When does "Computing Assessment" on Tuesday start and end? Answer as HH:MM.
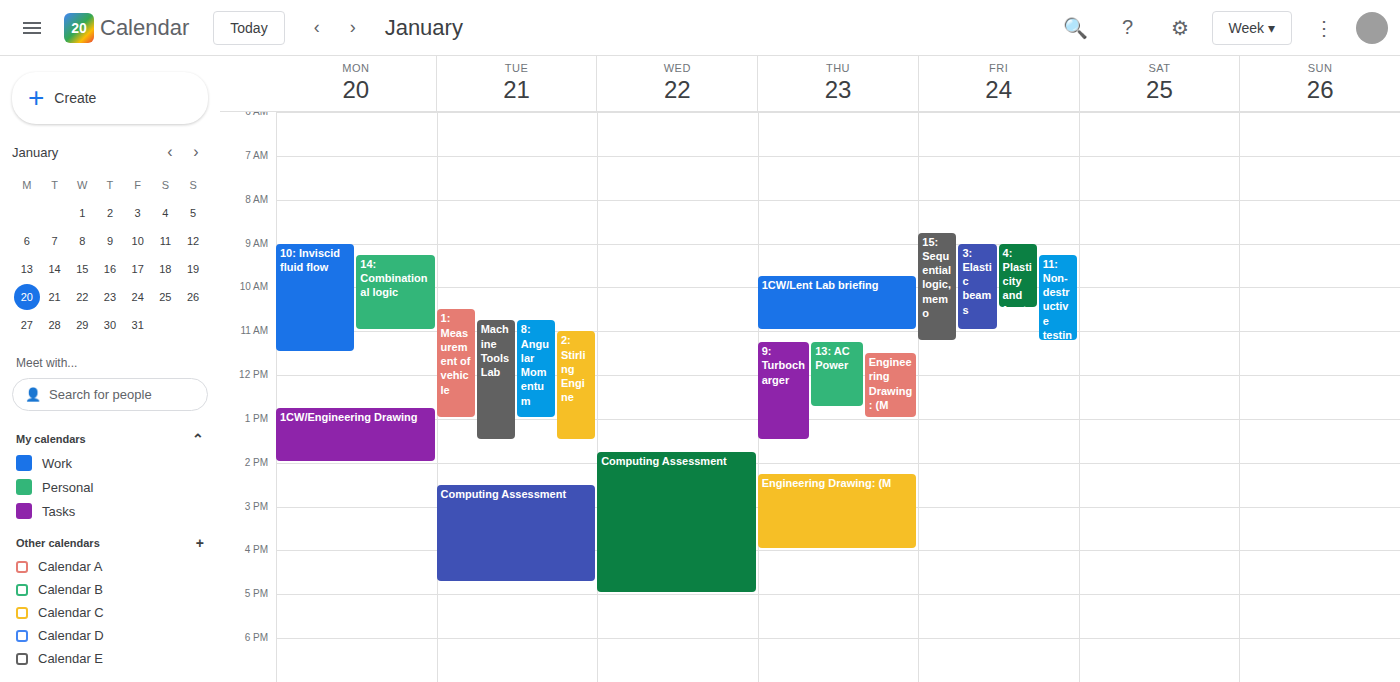
14:30 to 16:45